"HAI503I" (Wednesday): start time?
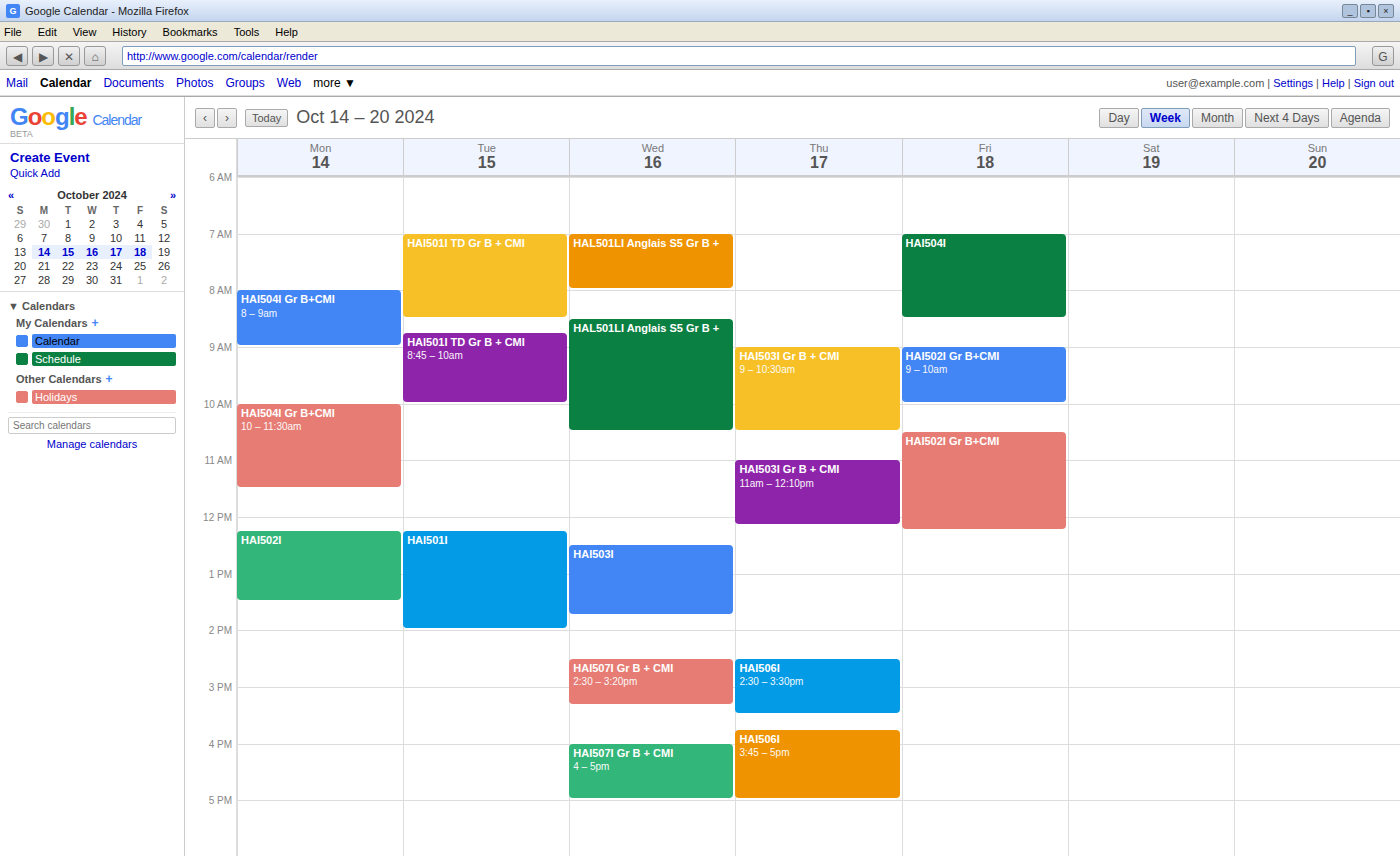
12:30 PM